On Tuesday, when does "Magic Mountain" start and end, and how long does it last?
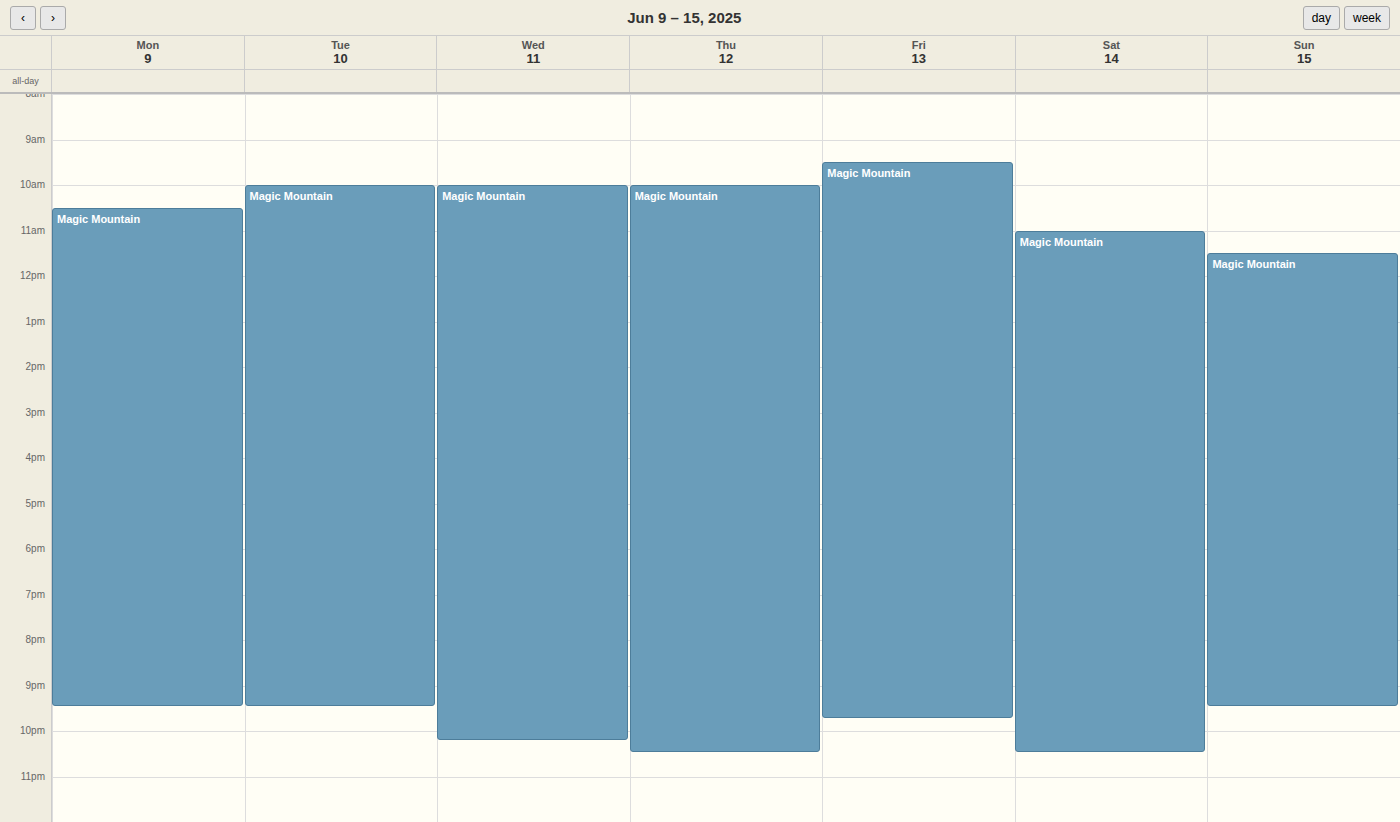
10:00 AM to 9:30 PM, 11 hours 30 minutes